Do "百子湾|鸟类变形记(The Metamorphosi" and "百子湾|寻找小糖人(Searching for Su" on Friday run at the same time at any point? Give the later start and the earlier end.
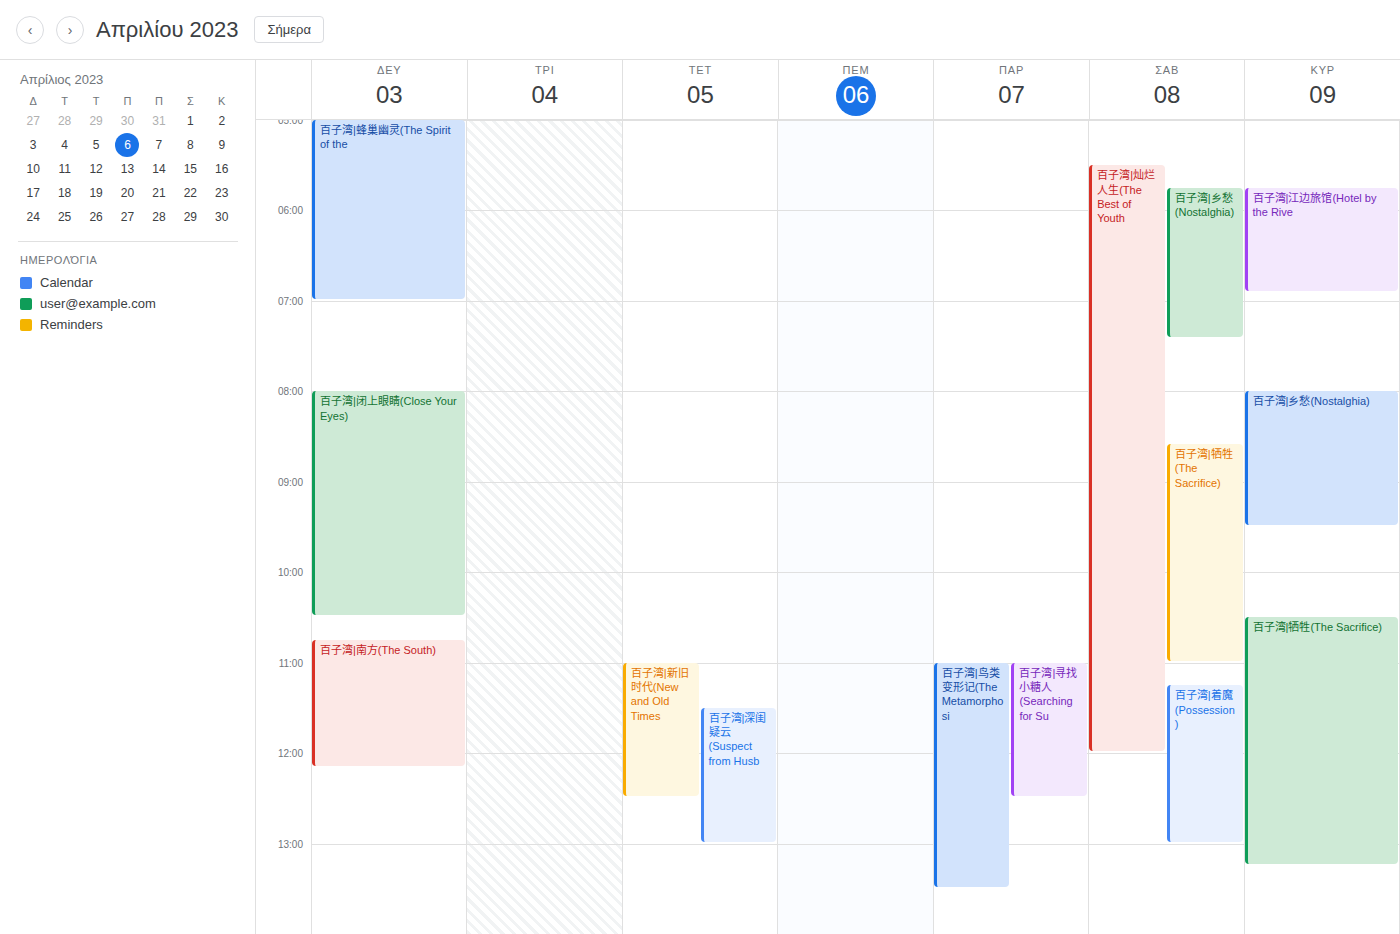
"百子湾|寻找小糖人(Searching for Su" runs 11:00 to 12:30, inside "百子湾|鸟类变形记(The Metamorphosi" -- they overlap.